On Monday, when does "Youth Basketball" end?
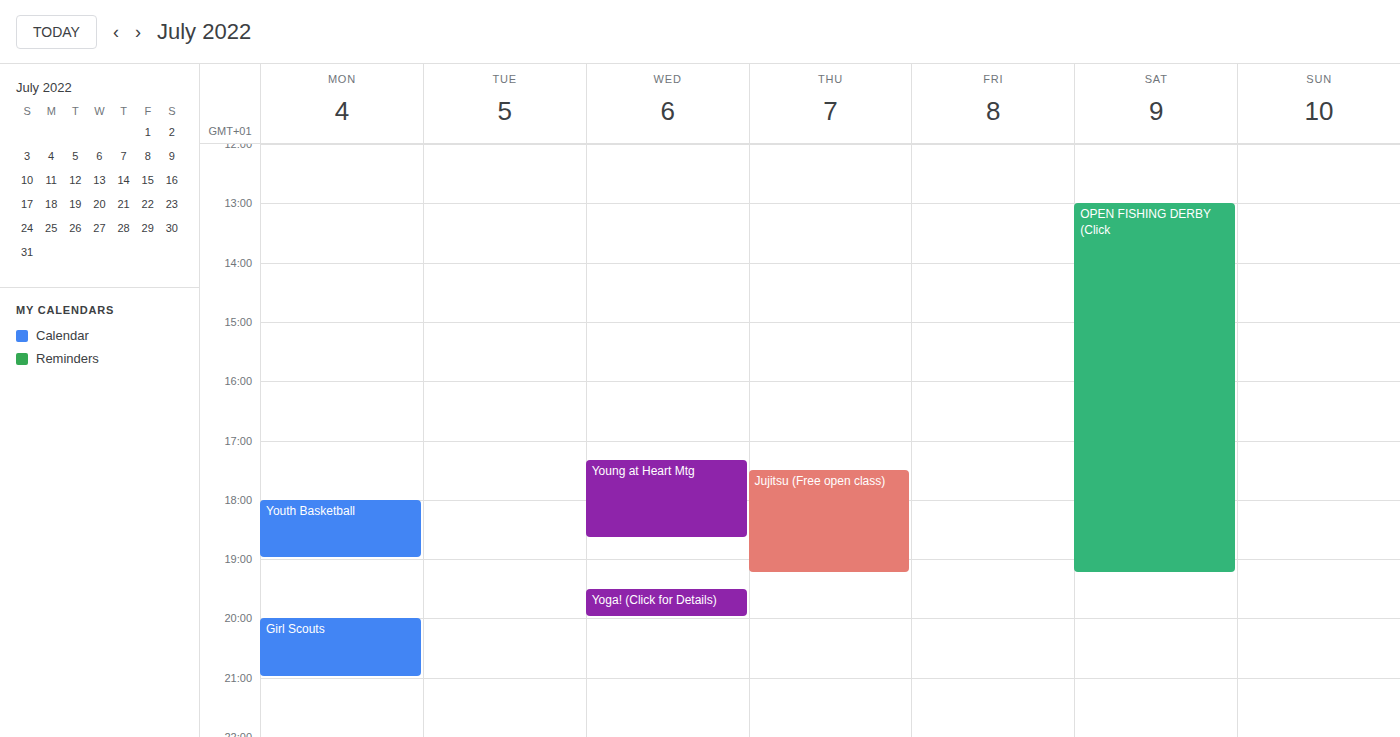
7:00 PM